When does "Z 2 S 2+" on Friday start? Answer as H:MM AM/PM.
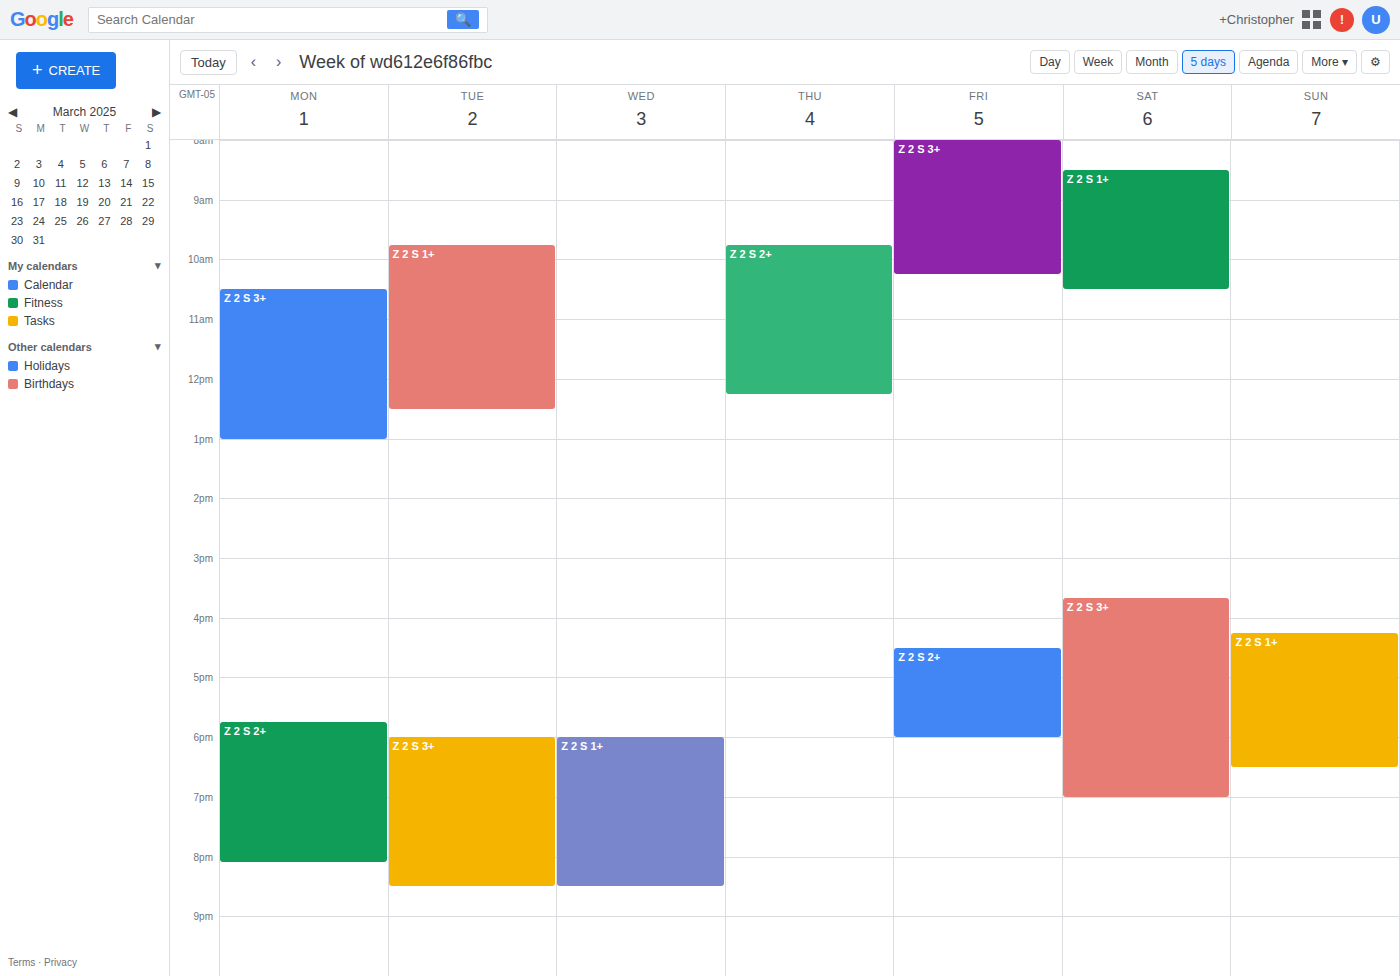
4:30 PM